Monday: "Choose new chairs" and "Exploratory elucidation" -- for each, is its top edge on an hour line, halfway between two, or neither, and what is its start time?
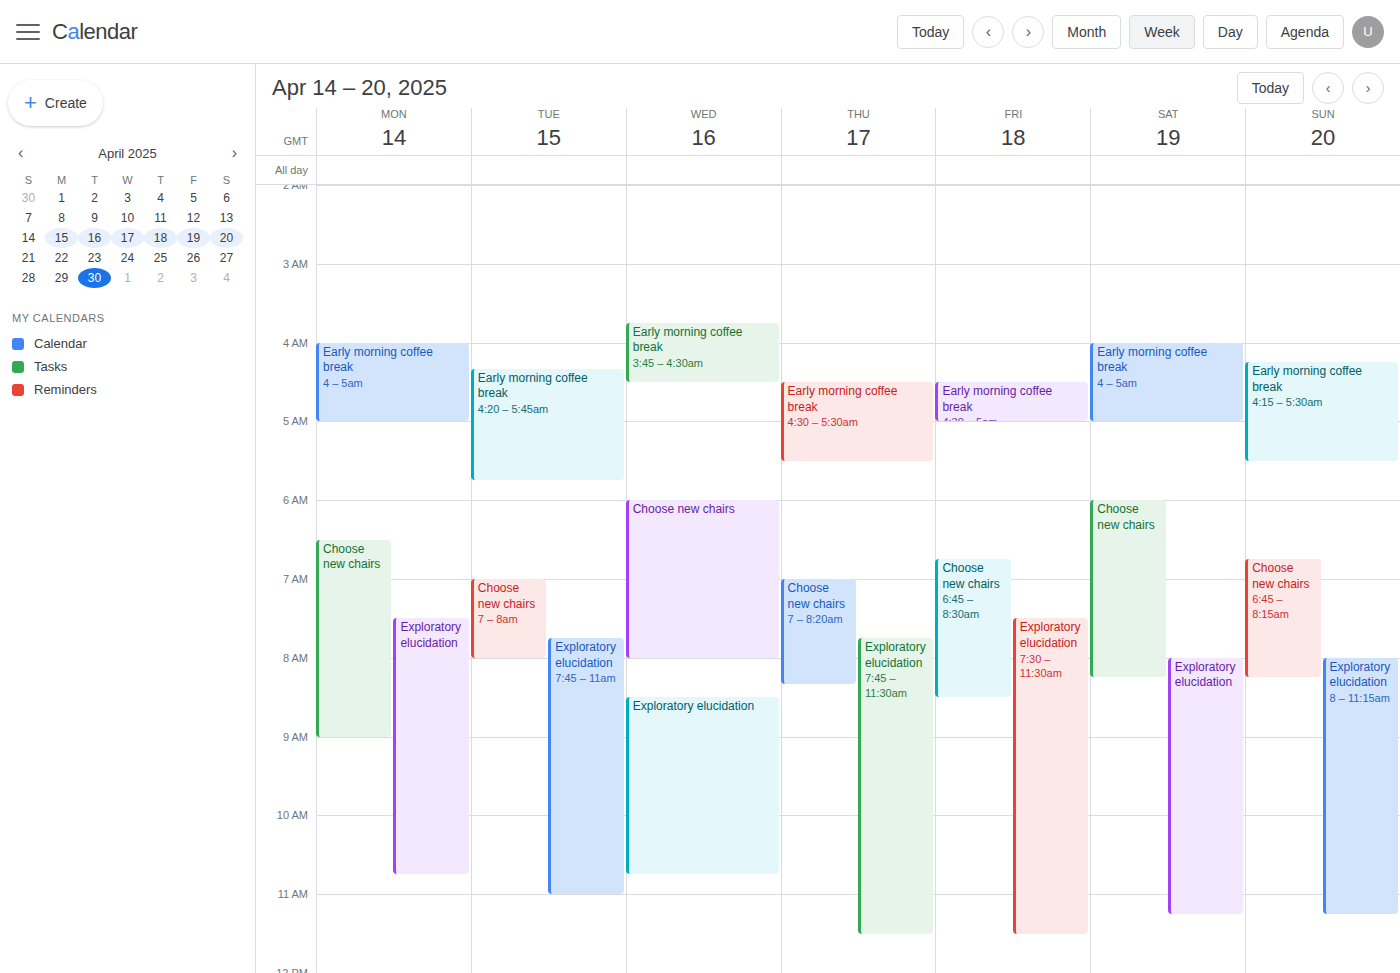
"Choose new chairs": 6:30 AM, halfway between the 6 AM and 7 AM lines. "Exploratory elucidation": 7:30 AM, halfway between the 7 AM and 8 AM lines.